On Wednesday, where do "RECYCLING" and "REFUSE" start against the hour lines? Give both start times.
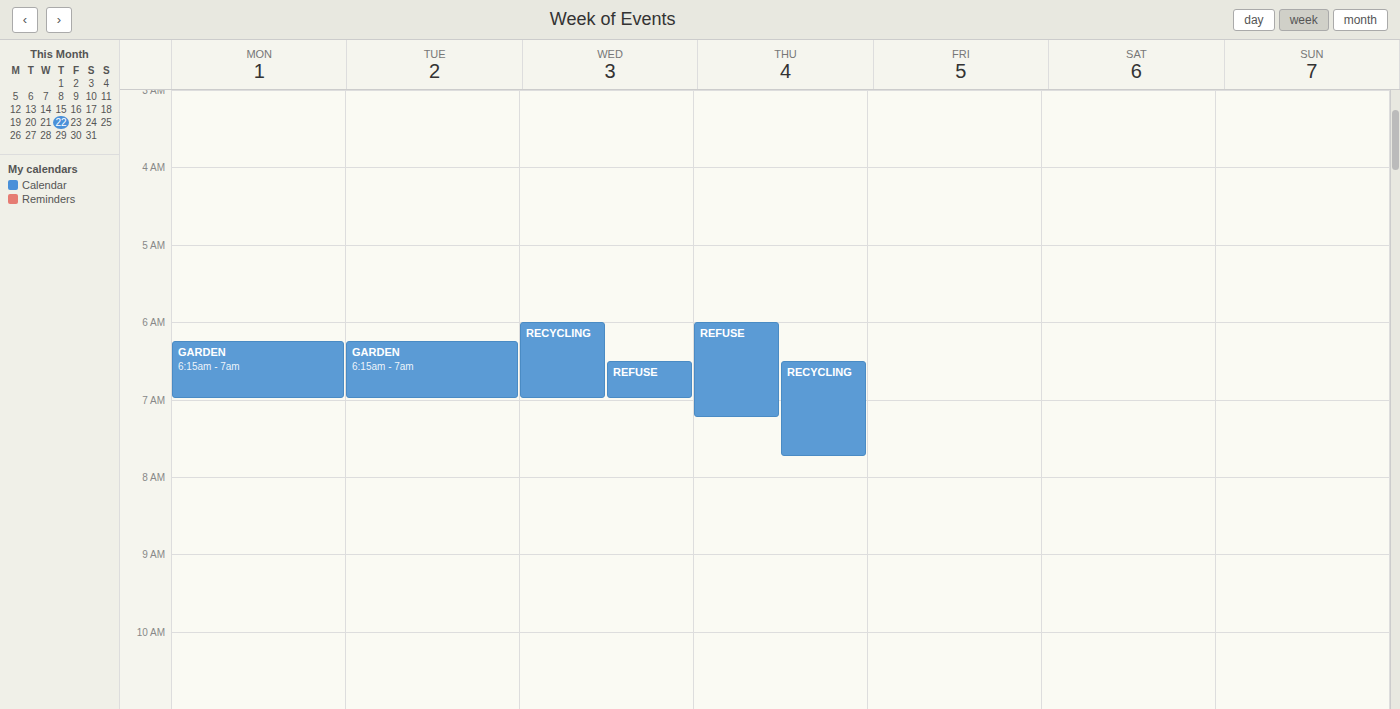
"RECYCLING": 6:00 AM, exactly on the 6 AM line. "REFUSE": 6:30 AM, halfway between the 6 AM and 7 AM lines.